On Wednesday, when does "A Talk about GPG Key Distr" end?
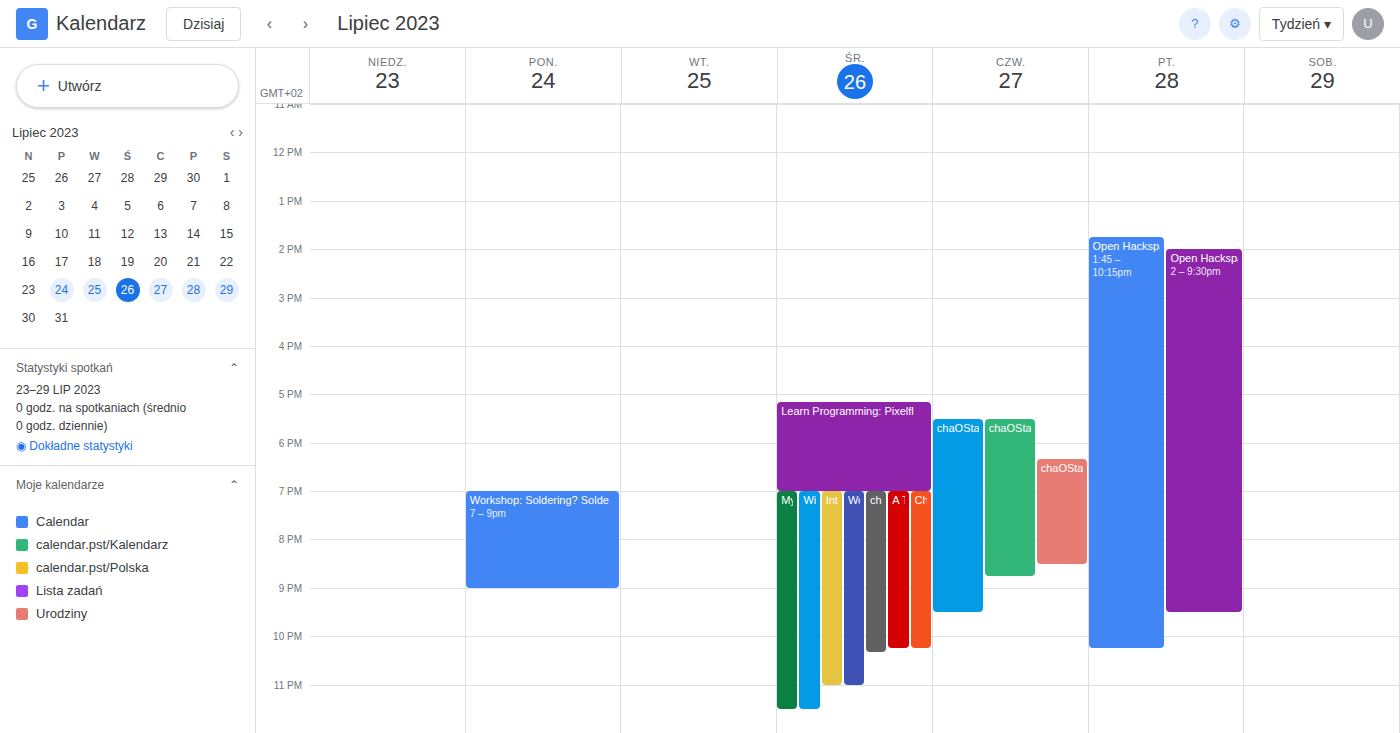
10:15 PM